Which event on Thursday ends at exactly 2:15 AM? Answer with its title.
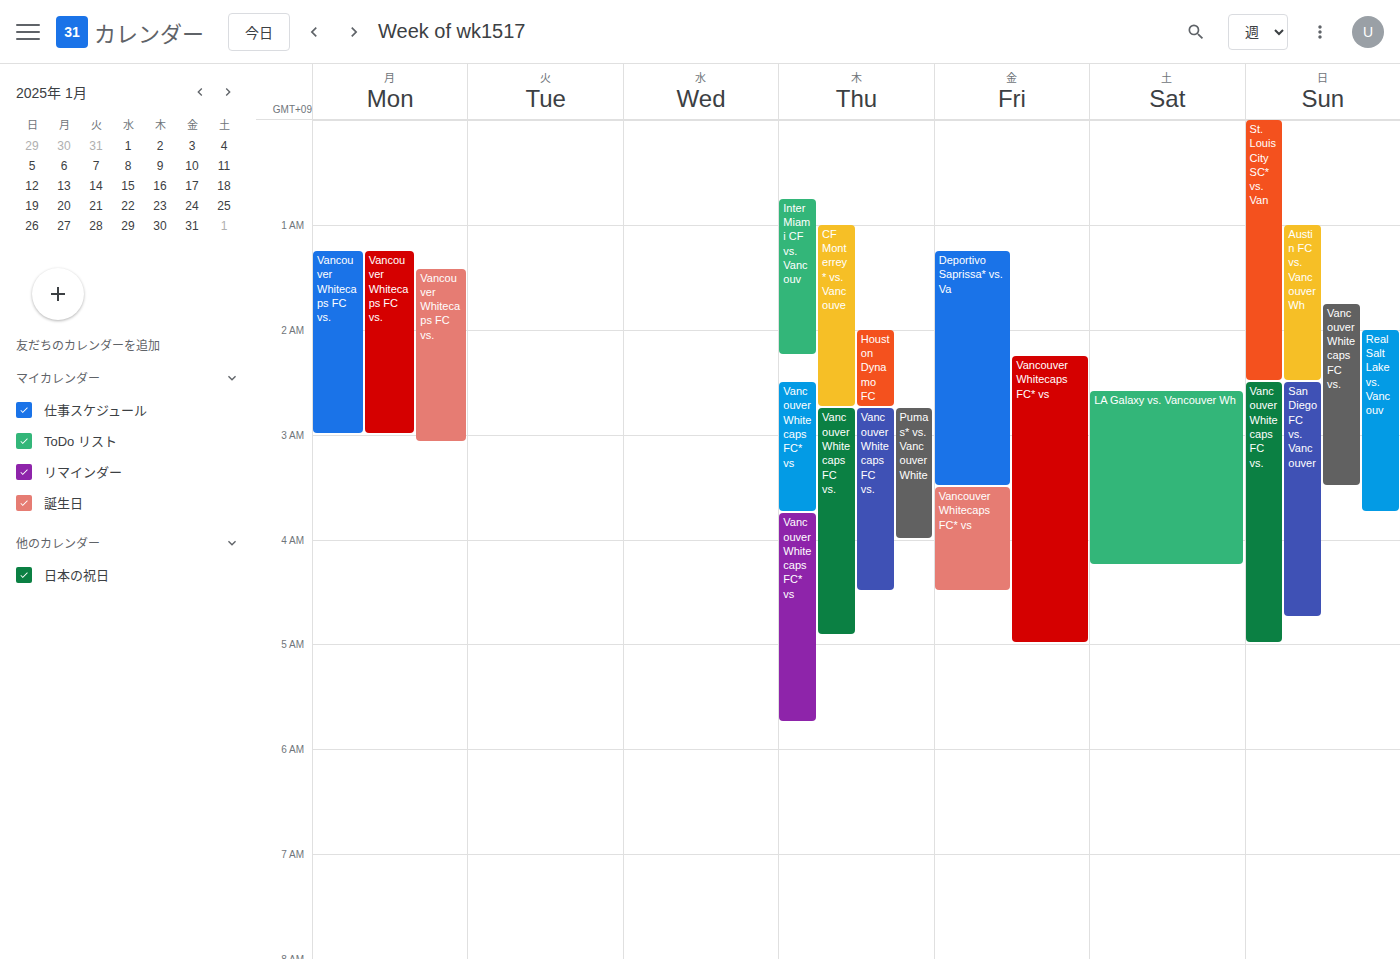
"Inter Miami CF vs. Vancouv"